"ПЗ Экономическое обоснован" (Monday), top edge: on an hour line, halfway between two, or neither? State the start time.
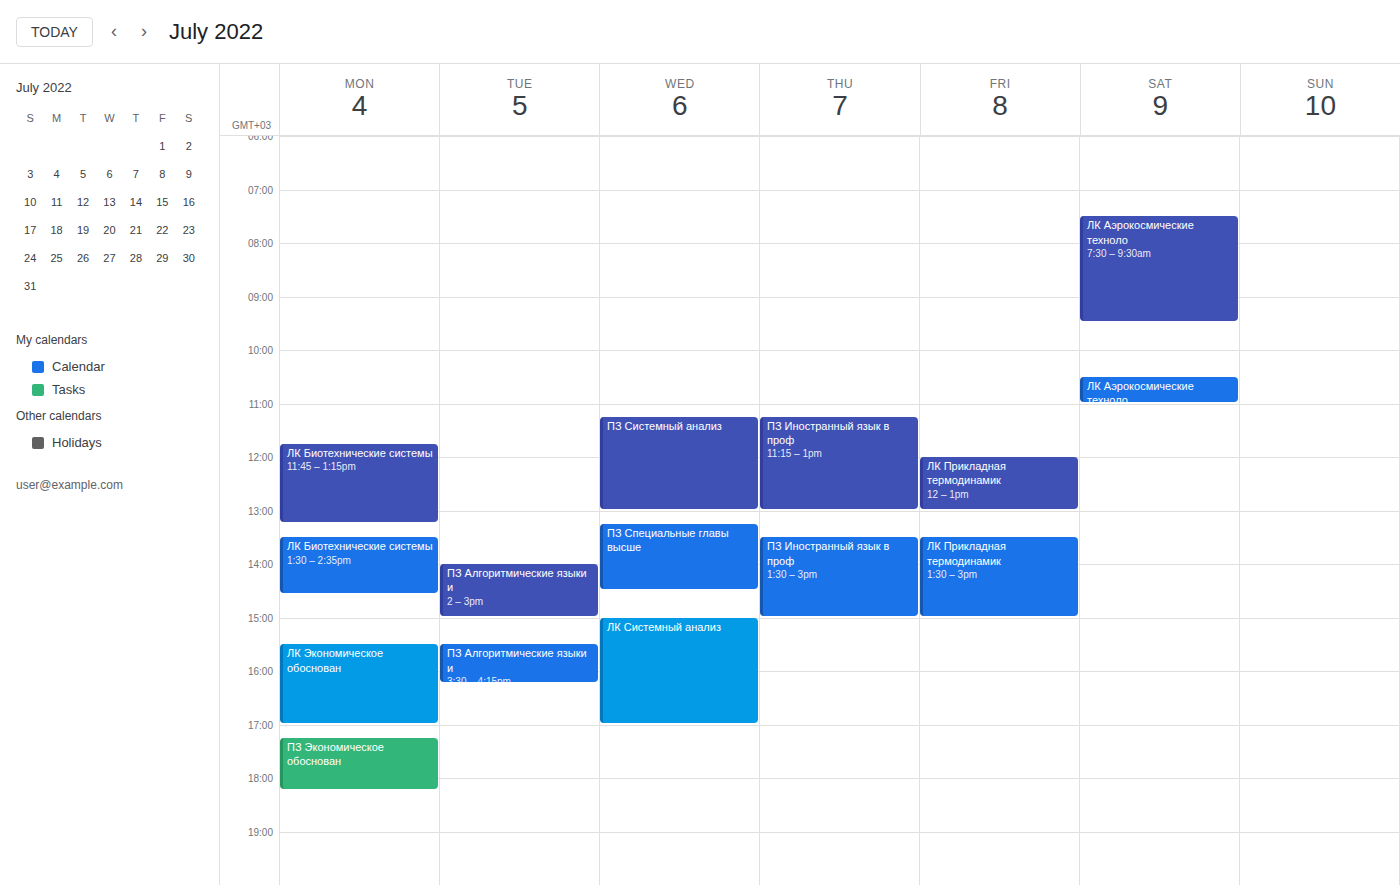
5:15 PM -- neither: a quarter of the way from the 5 PM line to the 6 PM line.